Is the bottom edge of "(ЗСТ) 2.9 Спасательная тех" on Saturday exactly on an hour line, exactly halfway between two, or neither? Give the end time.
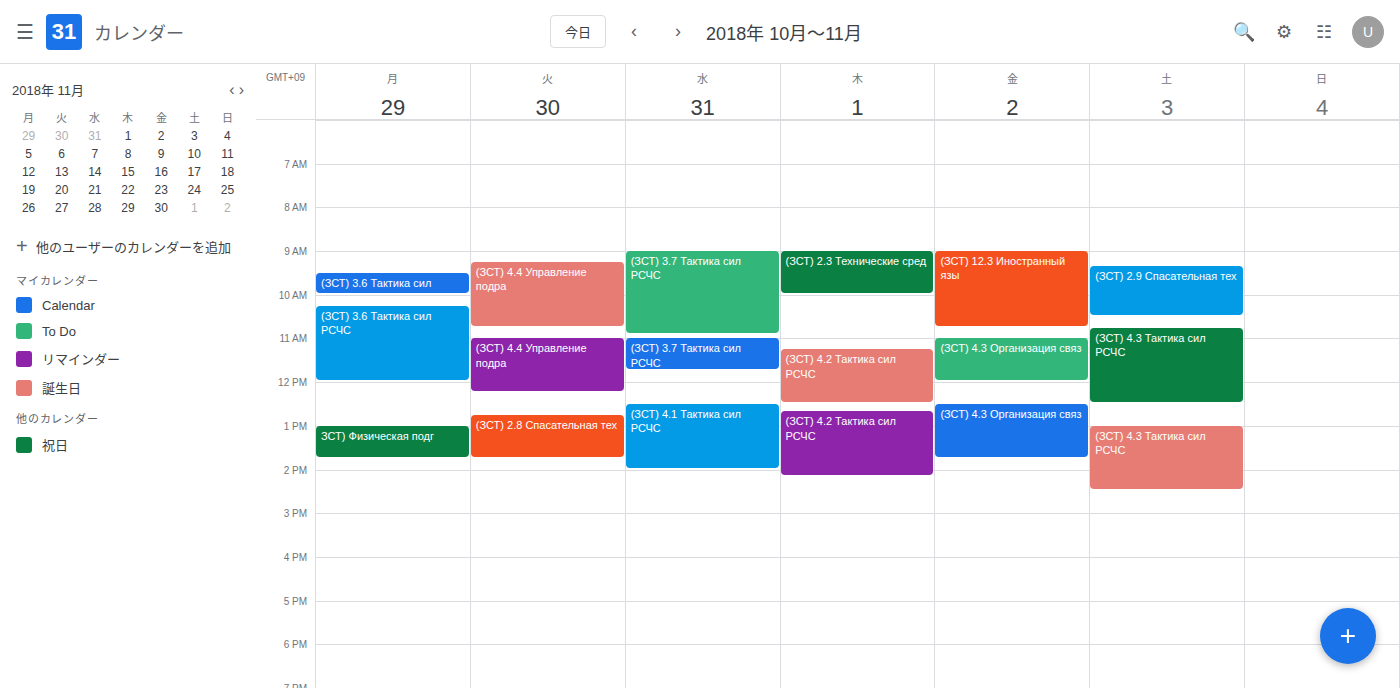
10:30 AM -- halfway between the 10 AM and 11 AM lines.